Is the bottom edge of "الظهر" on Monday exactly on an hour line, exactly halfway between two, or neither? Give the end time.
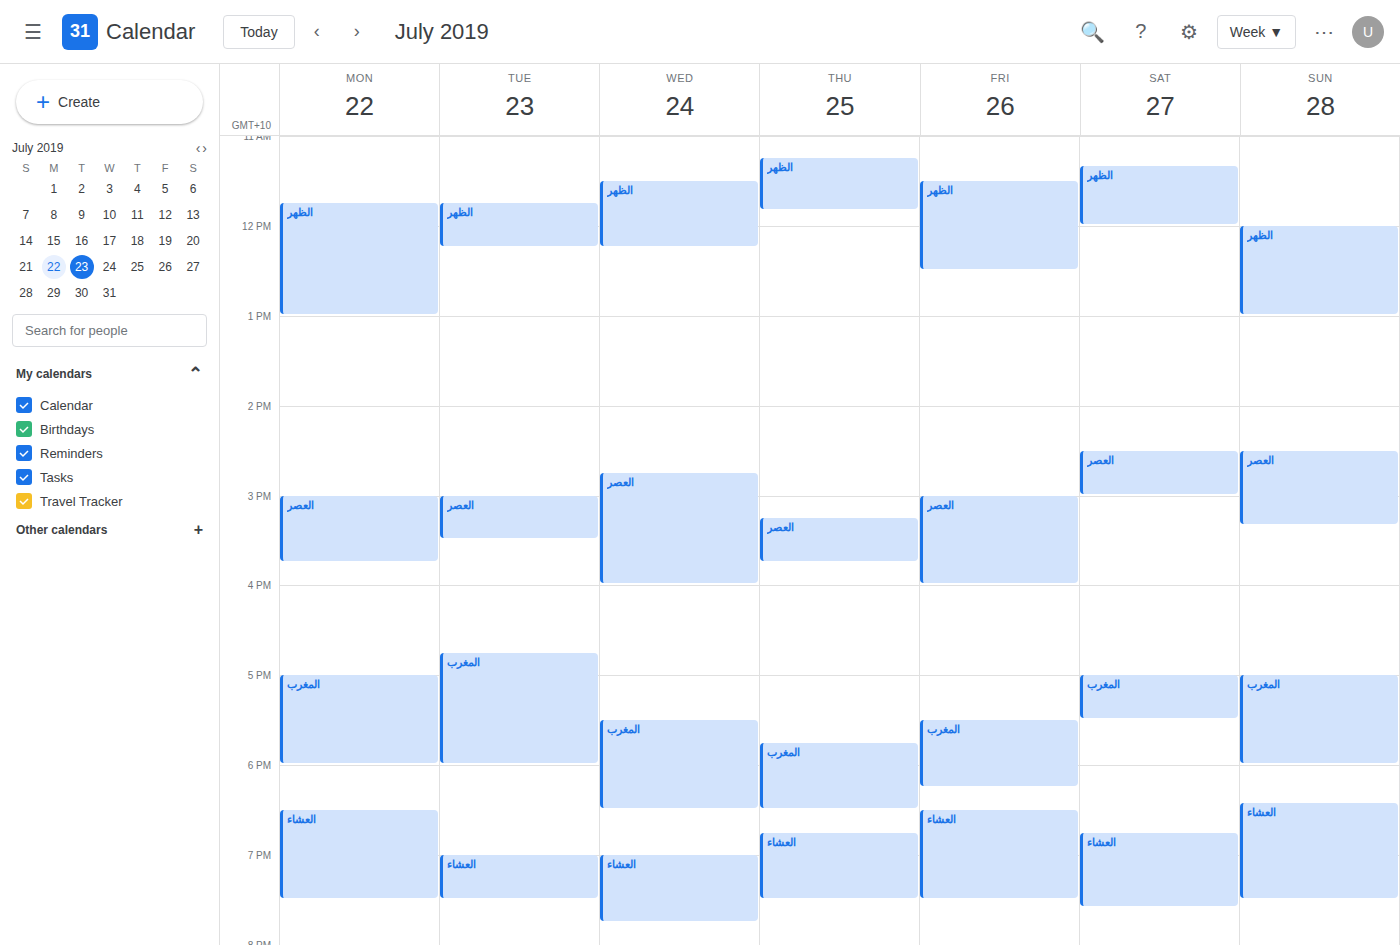
1:00 PM -- exactly on the 1 PM line.